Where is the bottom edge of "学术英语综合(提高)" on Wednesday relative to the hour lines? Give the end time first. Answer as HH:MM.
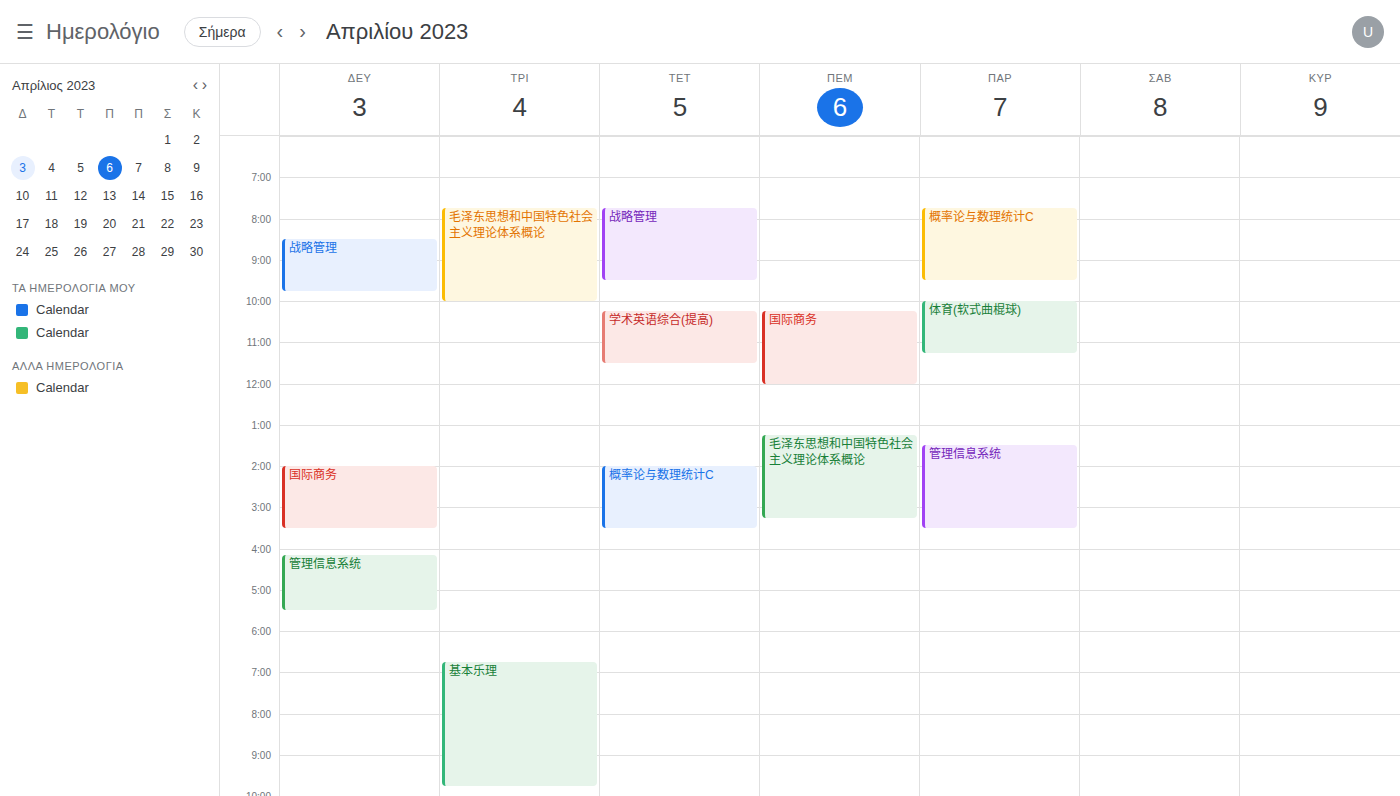
11:30 -- halfway between the 11:00 and 12:00 lines.